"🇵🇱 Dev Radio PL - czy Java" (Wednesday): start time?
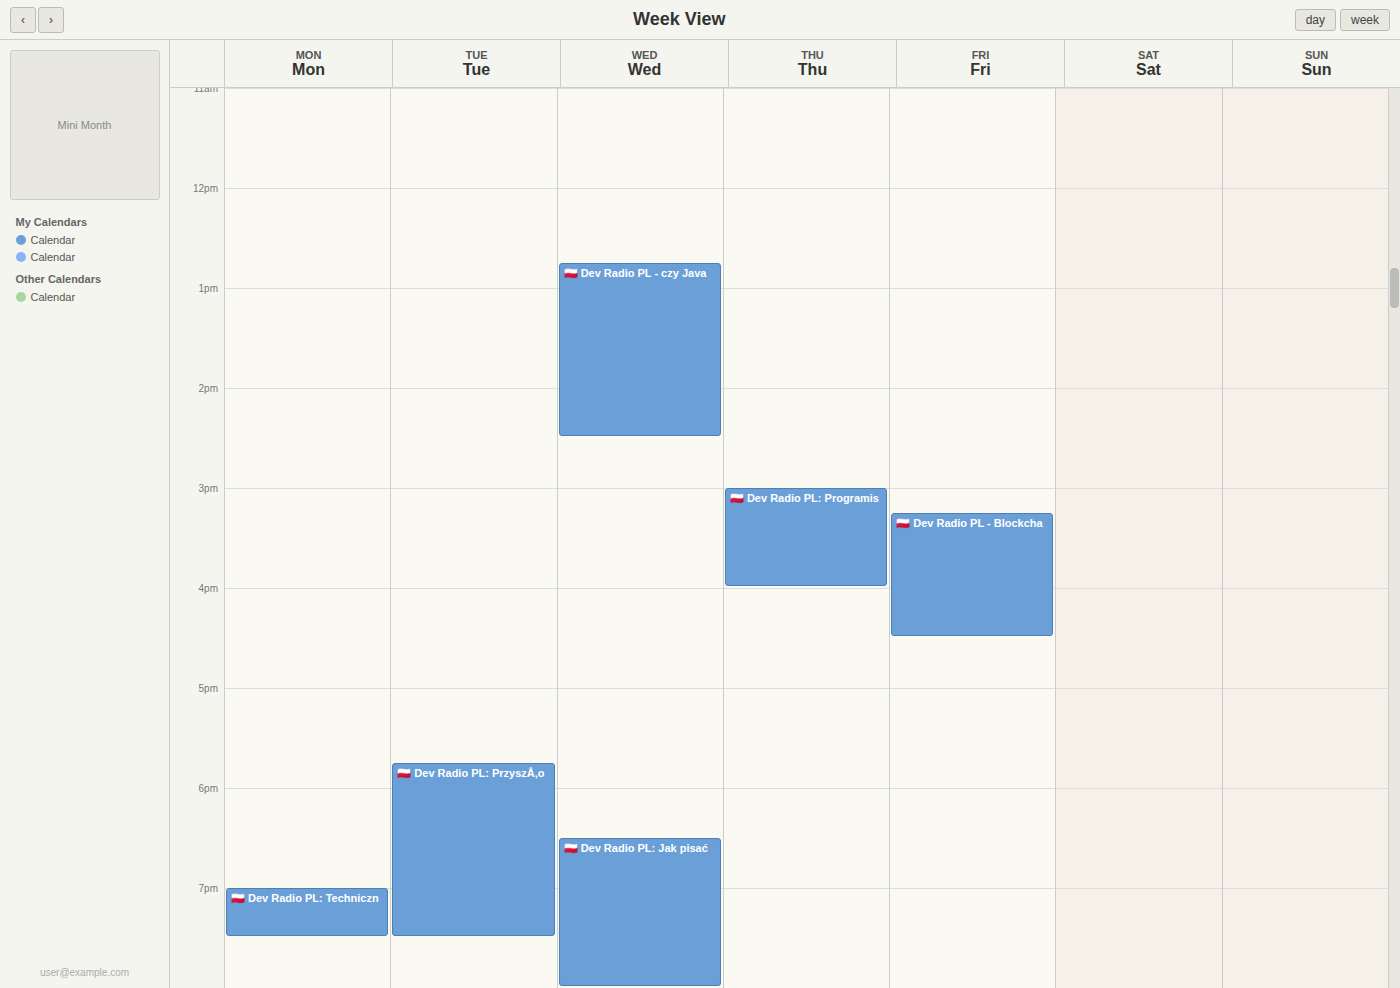
12:45 PM